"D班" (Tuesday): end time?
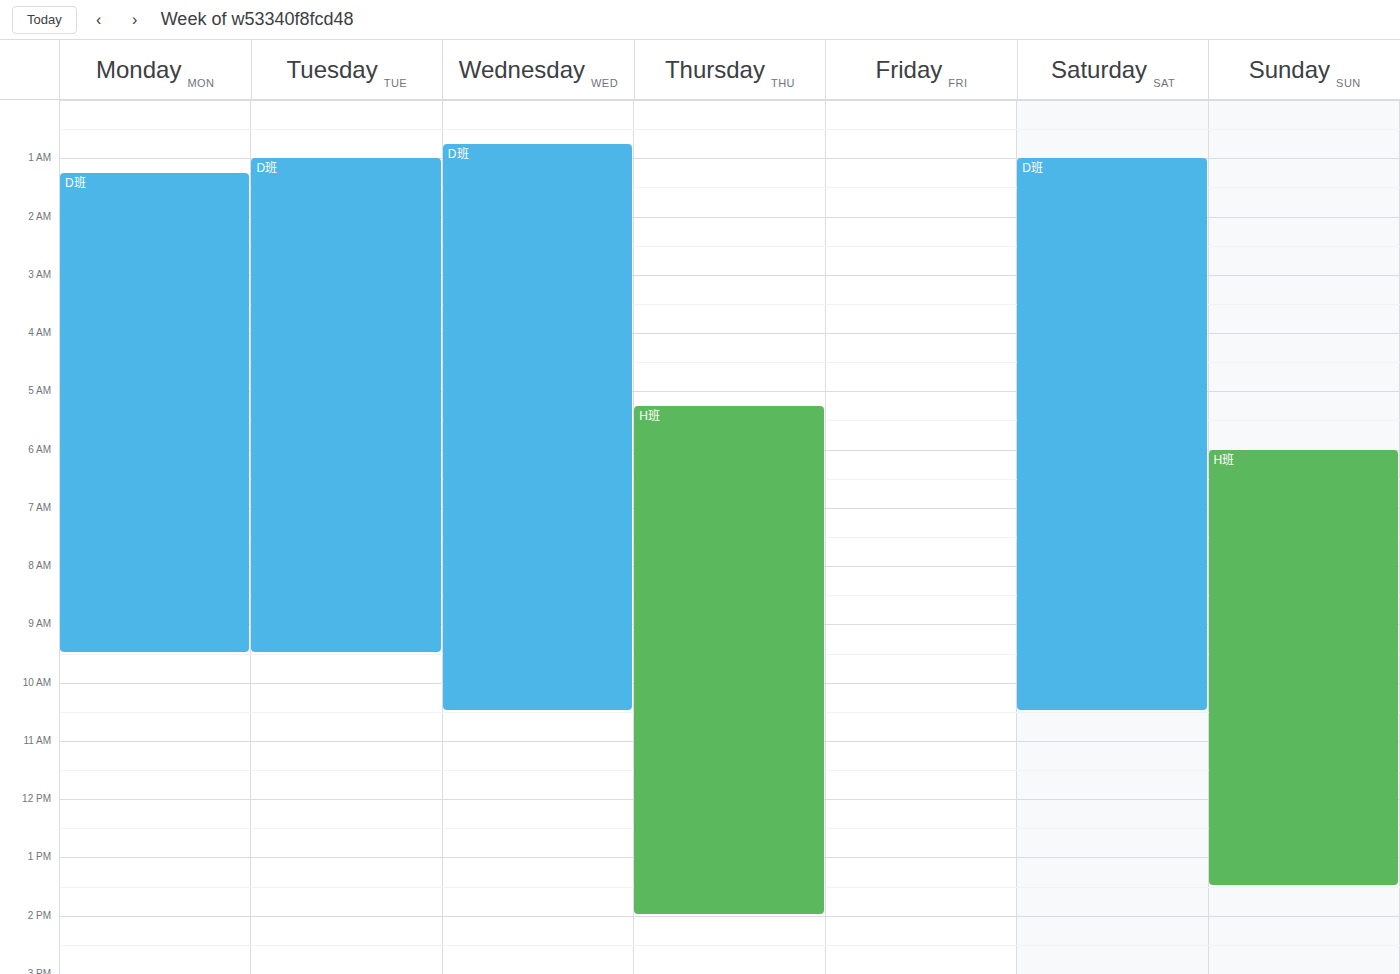
9:30 AM